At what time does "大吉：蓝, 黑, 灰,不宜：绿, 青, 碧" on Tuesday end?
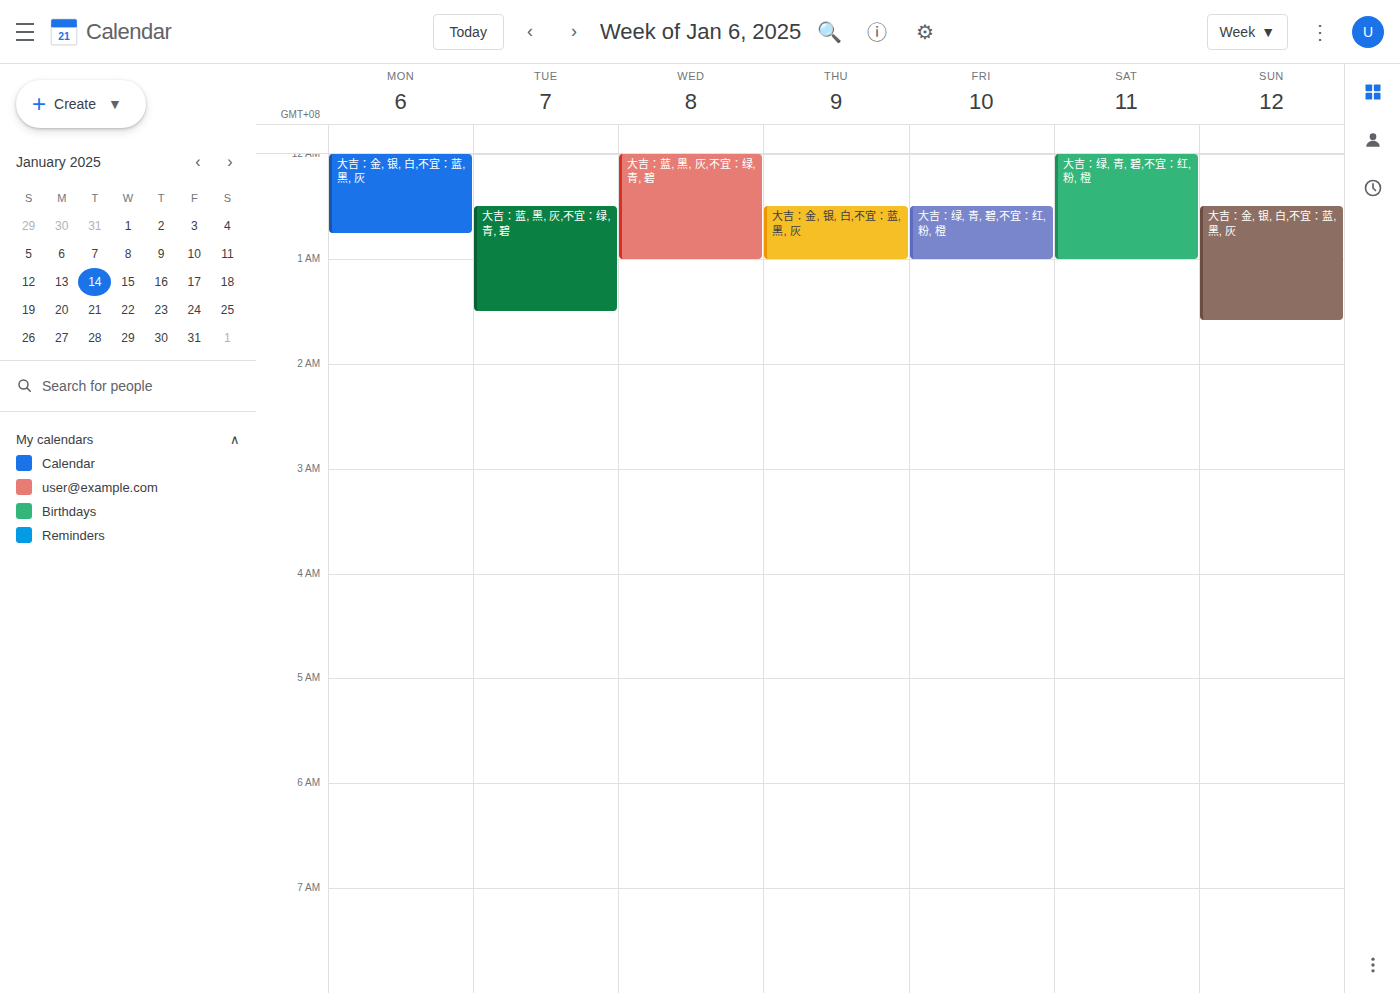
1:30 AM